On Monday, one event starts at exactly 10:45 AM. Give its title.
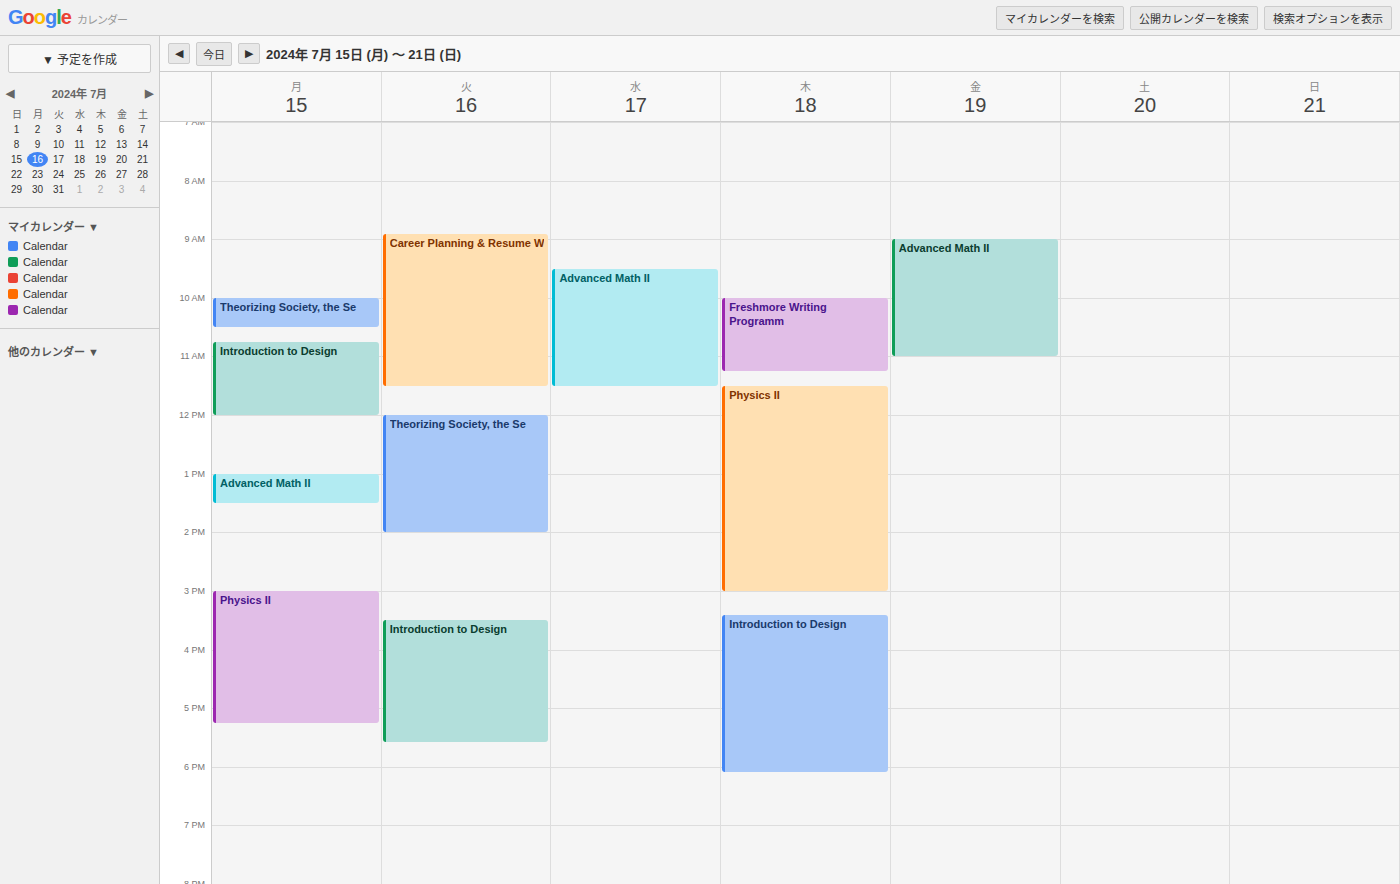
"Introduction to Design"